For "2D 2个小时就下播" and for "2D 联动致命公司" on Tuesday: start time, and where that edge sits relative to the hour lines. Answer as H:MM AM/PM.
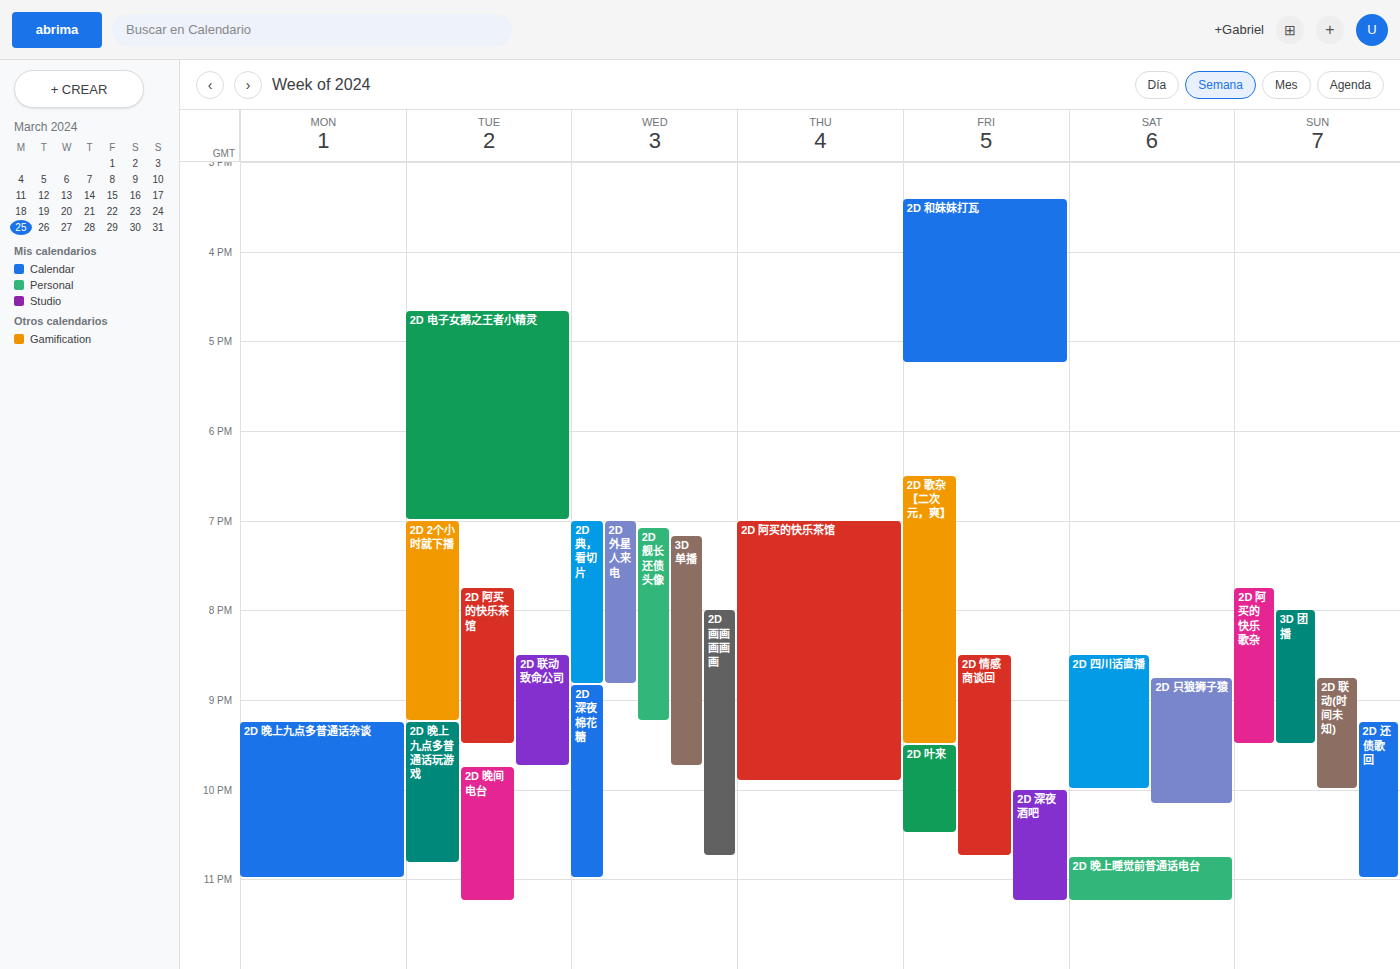
"2D 2个小时就下播": 7:00 PM, exactly on the 7 PM line. "2D 联动致命公司": 8:30 PM, halfway between the 8 PM and 9 PM lines.